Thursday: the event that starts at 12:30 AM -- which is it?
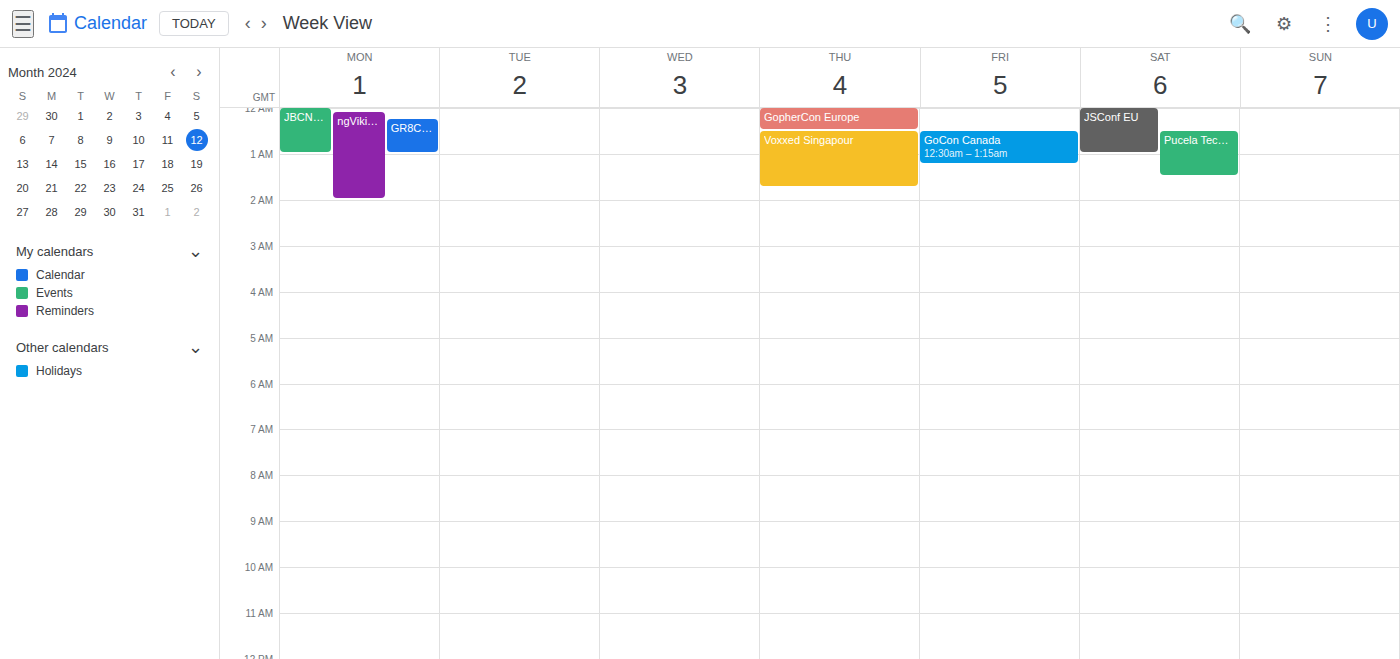
"Voxxed Singapour"